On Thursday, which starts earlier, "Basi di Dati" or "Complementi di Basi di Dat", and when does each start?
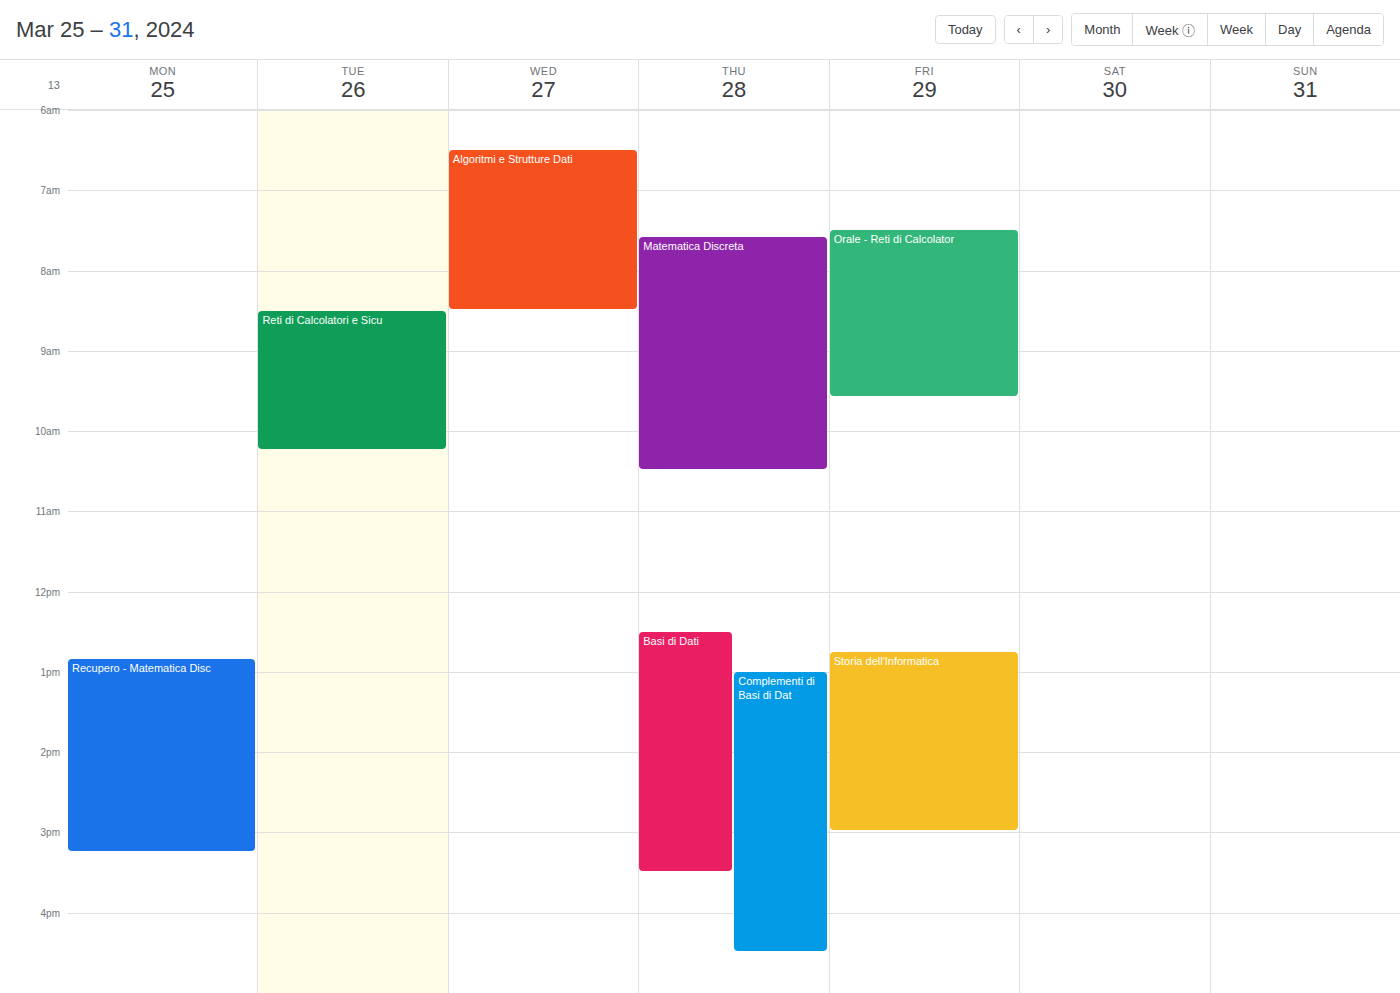
"Basi di Dati" 12:30; "Complementi di Basi di Dat" 13:00.